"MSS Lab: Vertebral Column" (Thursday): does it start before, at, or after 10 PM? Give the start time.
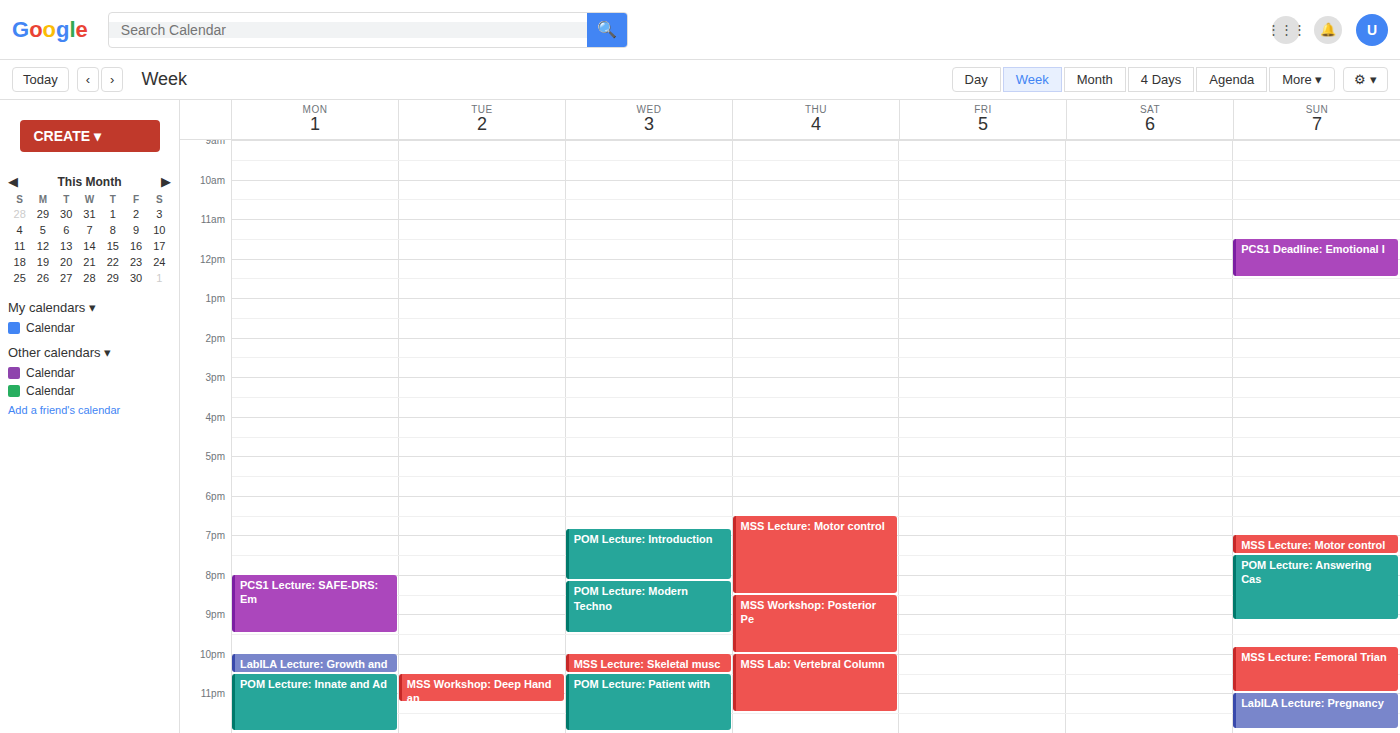
10:00 PM -- exactly at 10 PM, on the 10 PM line.